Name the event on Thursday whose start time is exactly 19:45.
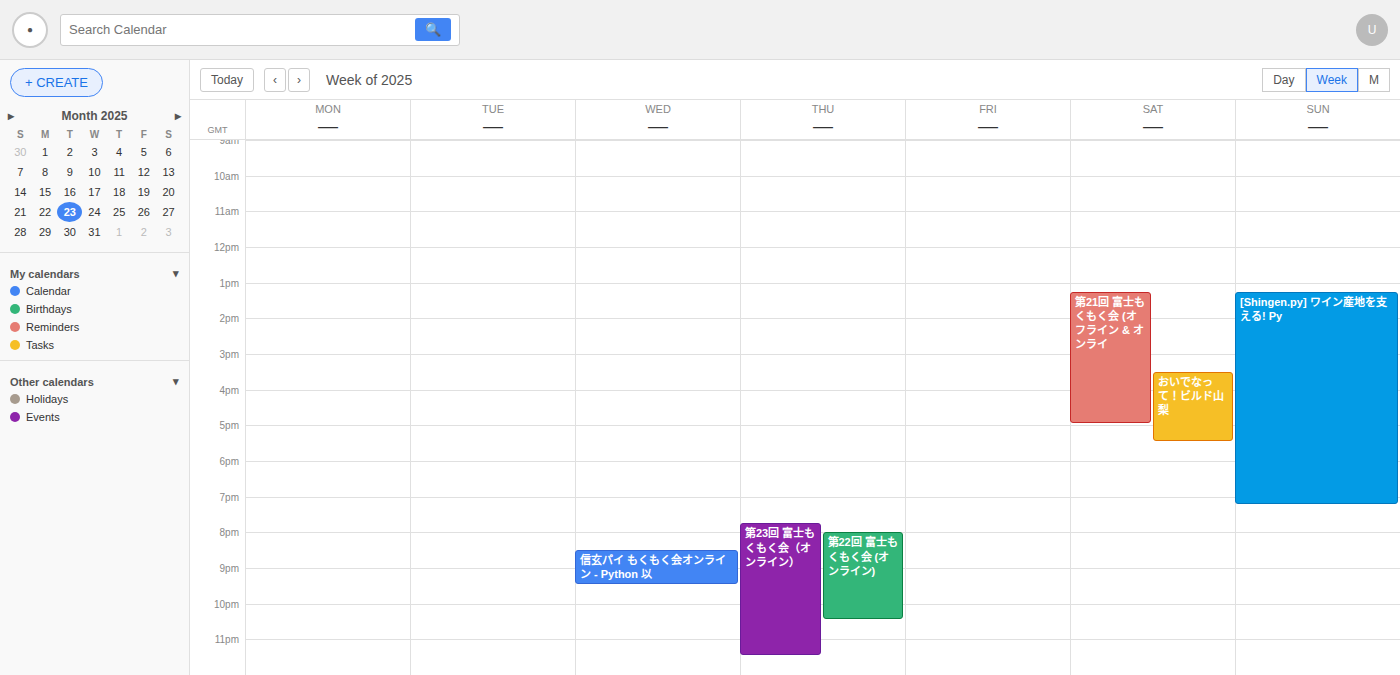
"第23回 富士もくもく会（オンライン）"